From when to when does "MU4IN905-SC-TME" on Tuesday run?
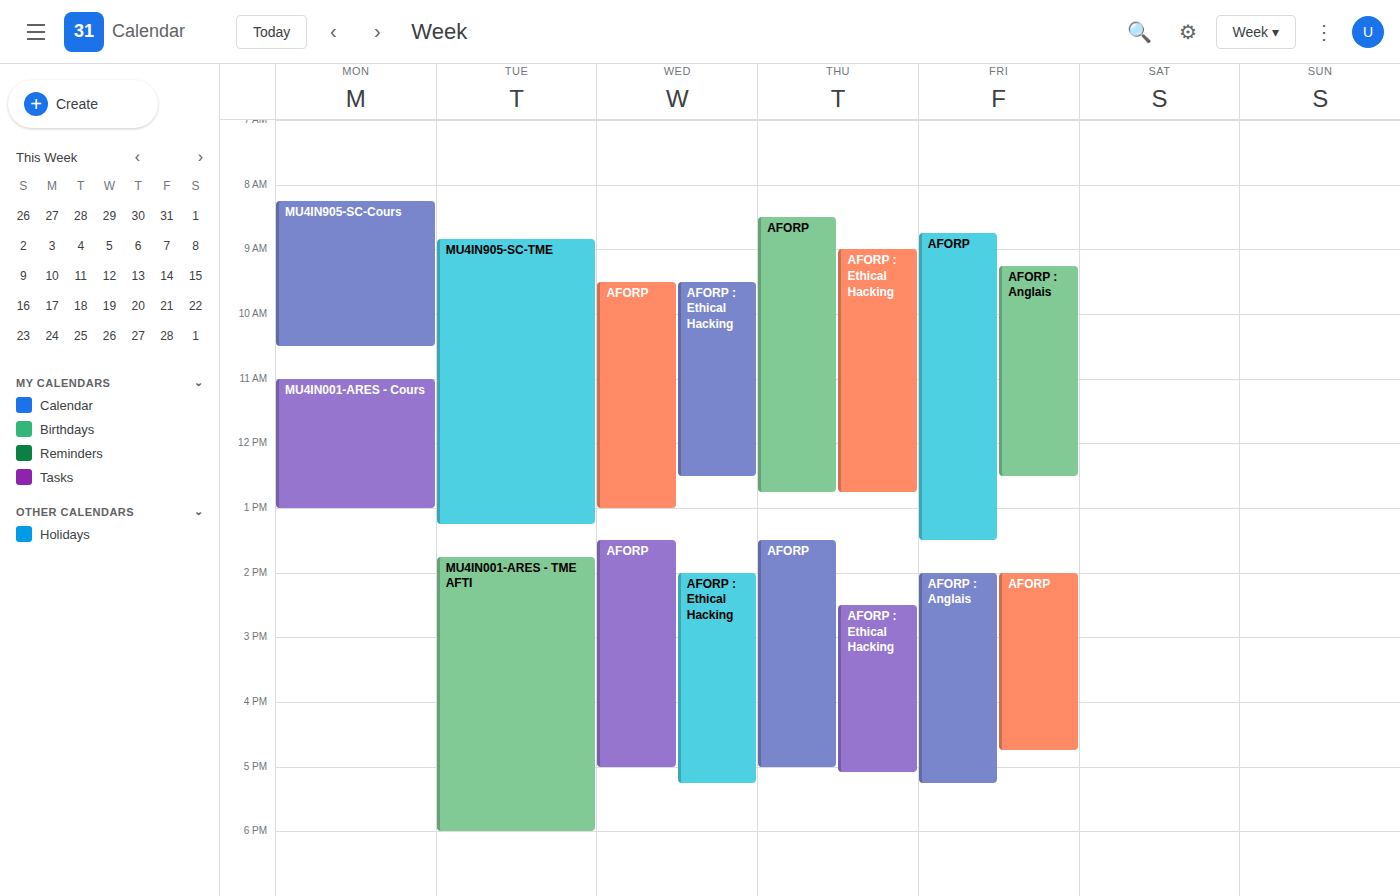
8:50 AM to 1:15 PM